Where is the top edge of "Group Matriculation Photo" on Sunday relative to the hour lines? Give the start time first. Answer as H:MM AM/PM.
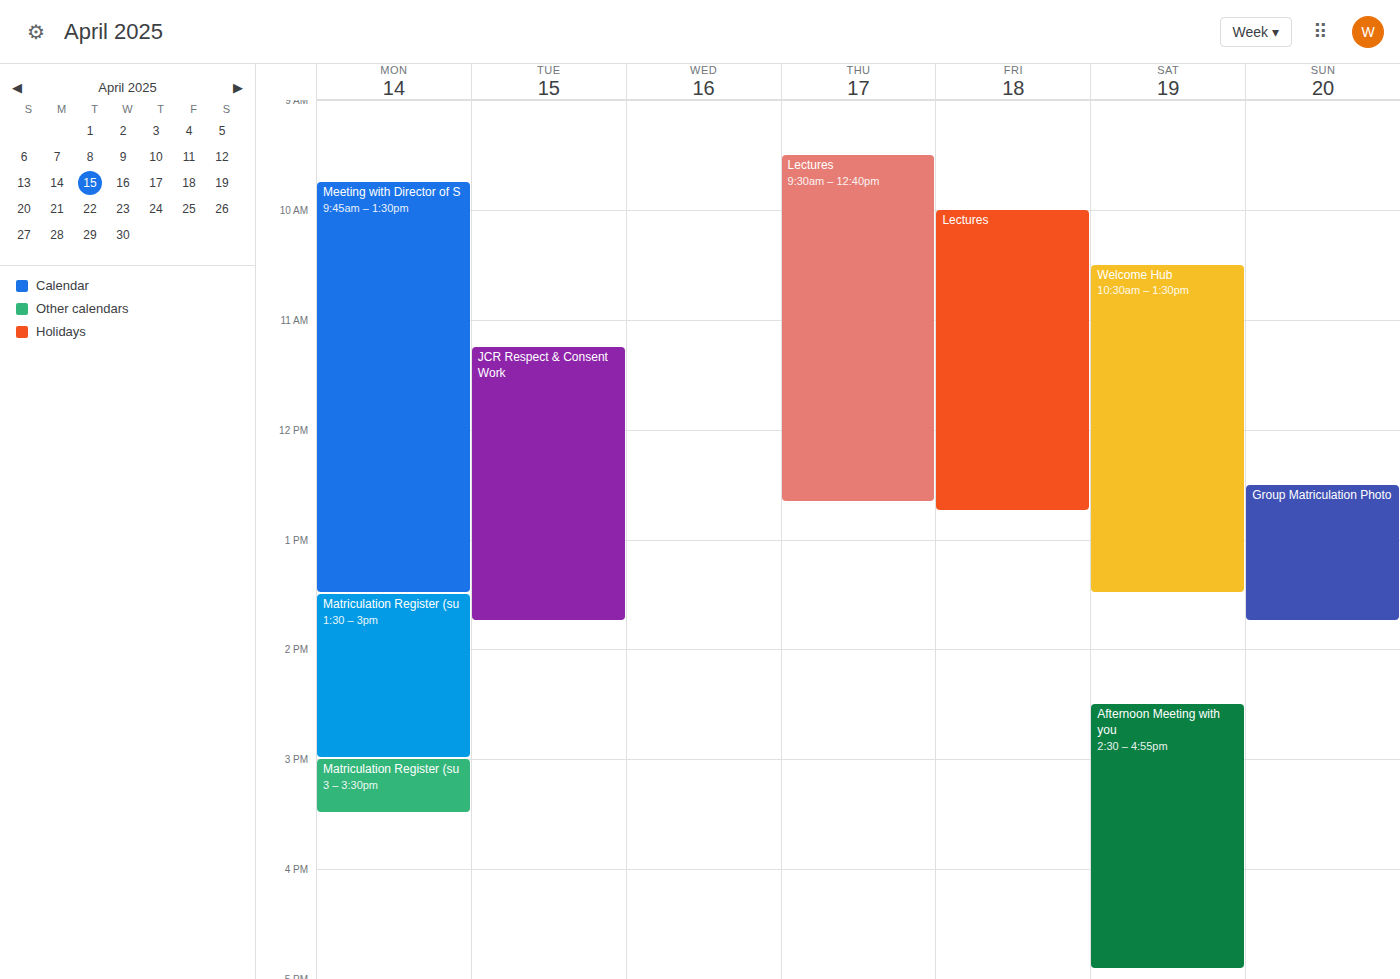
12:30 PM -- halfway between the 12 PM and 1 PM lines.